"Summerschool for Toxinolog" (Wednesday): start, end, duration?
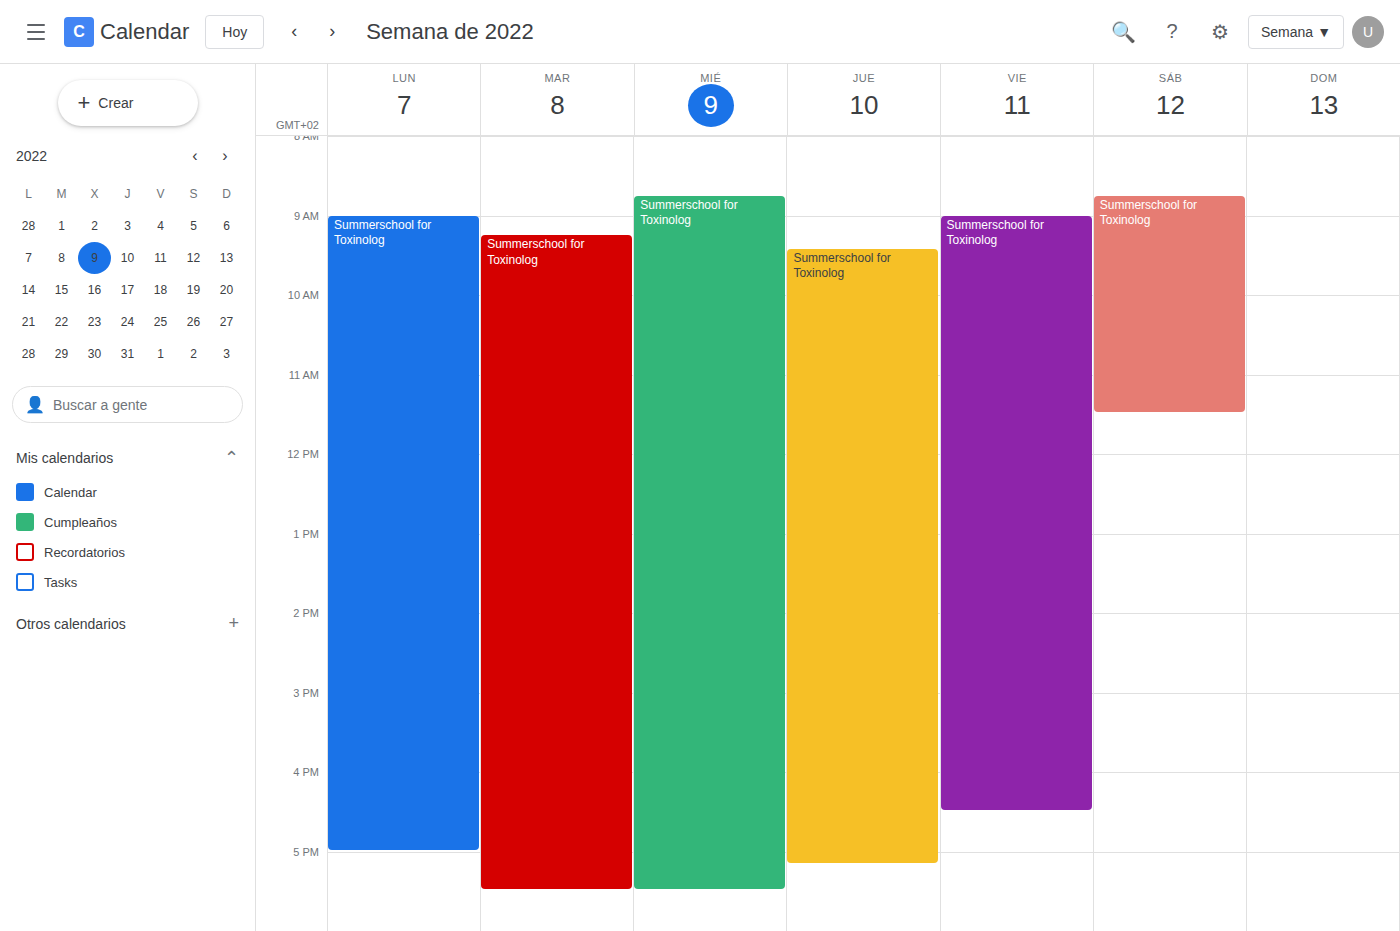
8:45 AM to 5:30 PM, 8 hours 45 minutes